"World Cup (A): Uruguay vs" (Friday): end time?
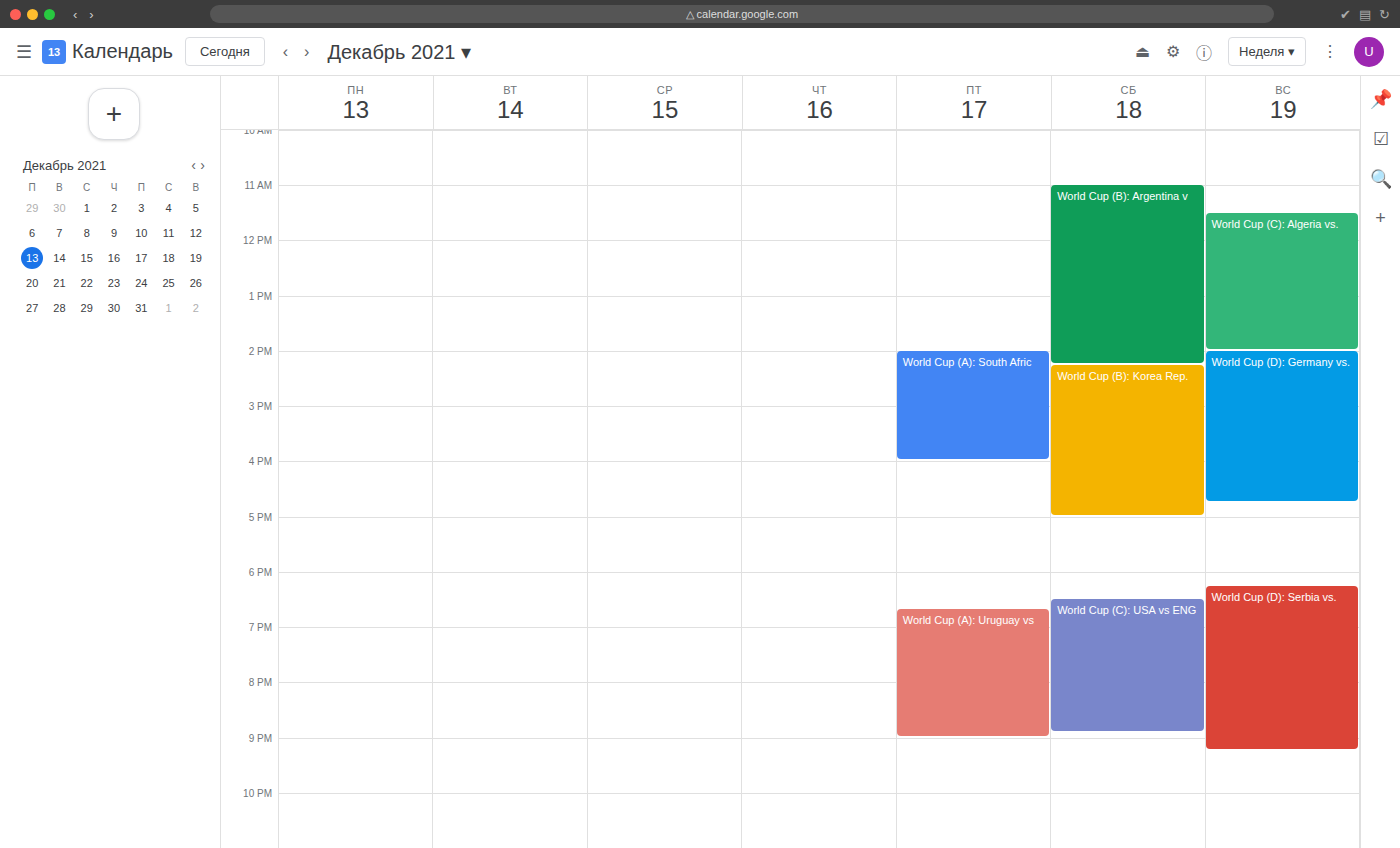
9:00 PM